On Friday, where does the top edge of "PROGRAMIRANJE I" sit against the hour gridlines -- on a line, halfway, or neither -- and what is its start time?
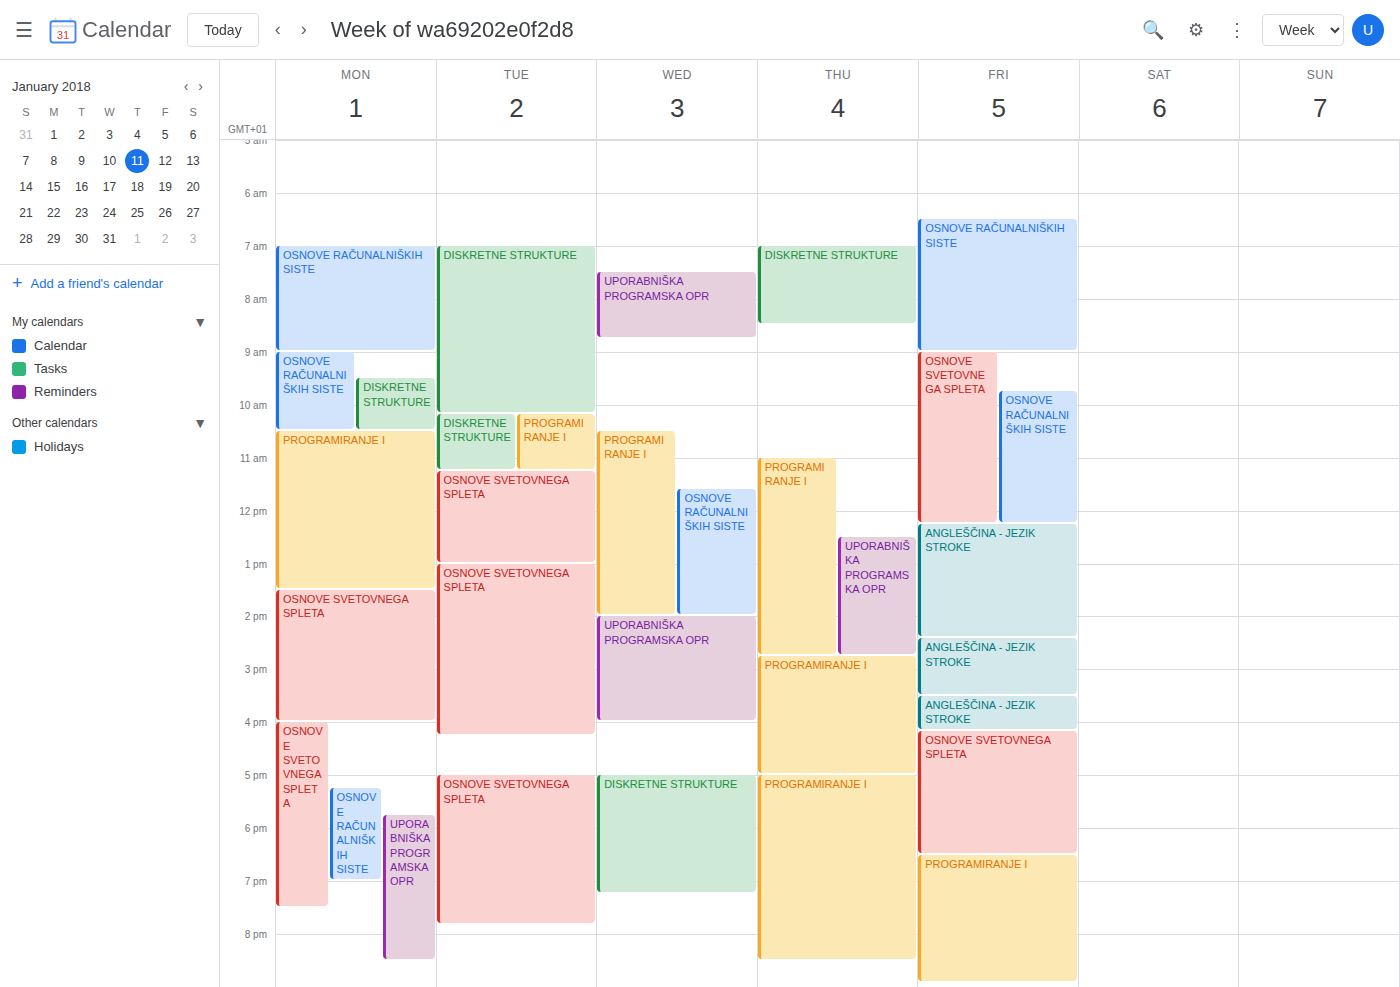
18:30 -- halfway between the 18:00 and 19:00 lines.